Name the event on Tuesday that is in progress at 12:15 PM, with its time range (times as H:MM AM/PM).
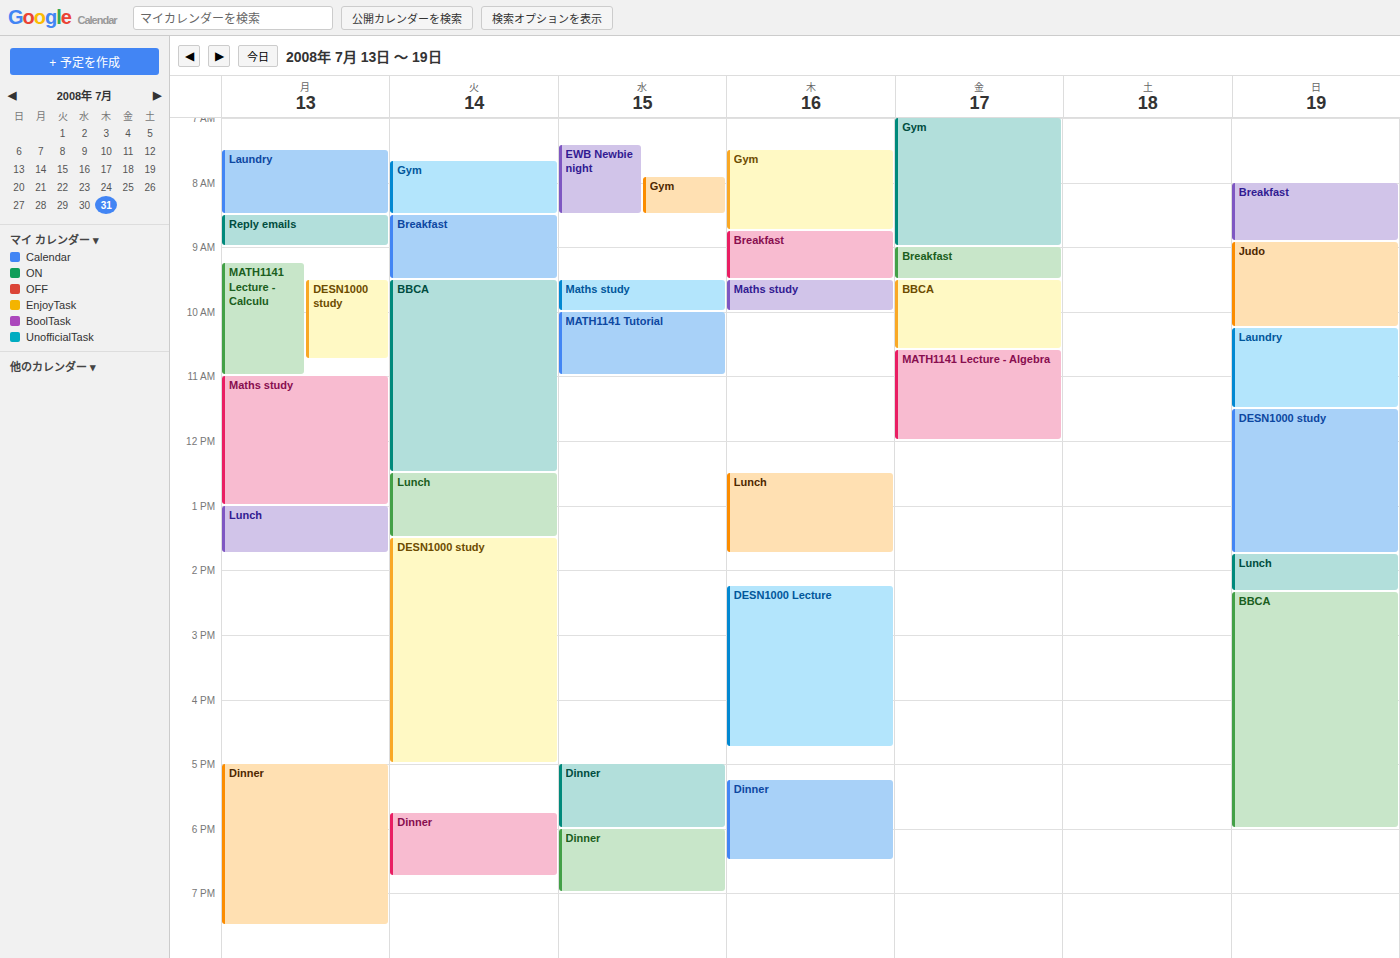
"BBCA", 9:30 AM to 12:30 PM